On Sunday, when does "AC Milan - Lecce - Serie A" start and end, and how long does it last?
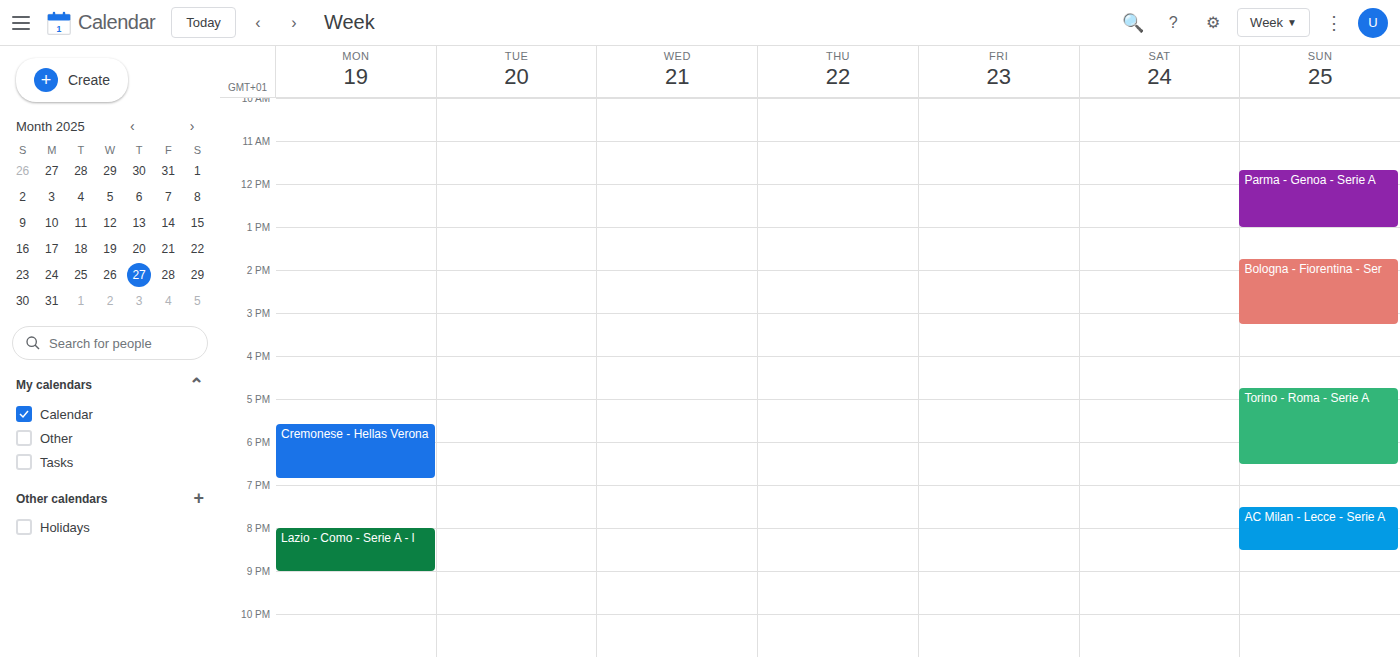
7:30 PM to 8:30 PM, 1 hour